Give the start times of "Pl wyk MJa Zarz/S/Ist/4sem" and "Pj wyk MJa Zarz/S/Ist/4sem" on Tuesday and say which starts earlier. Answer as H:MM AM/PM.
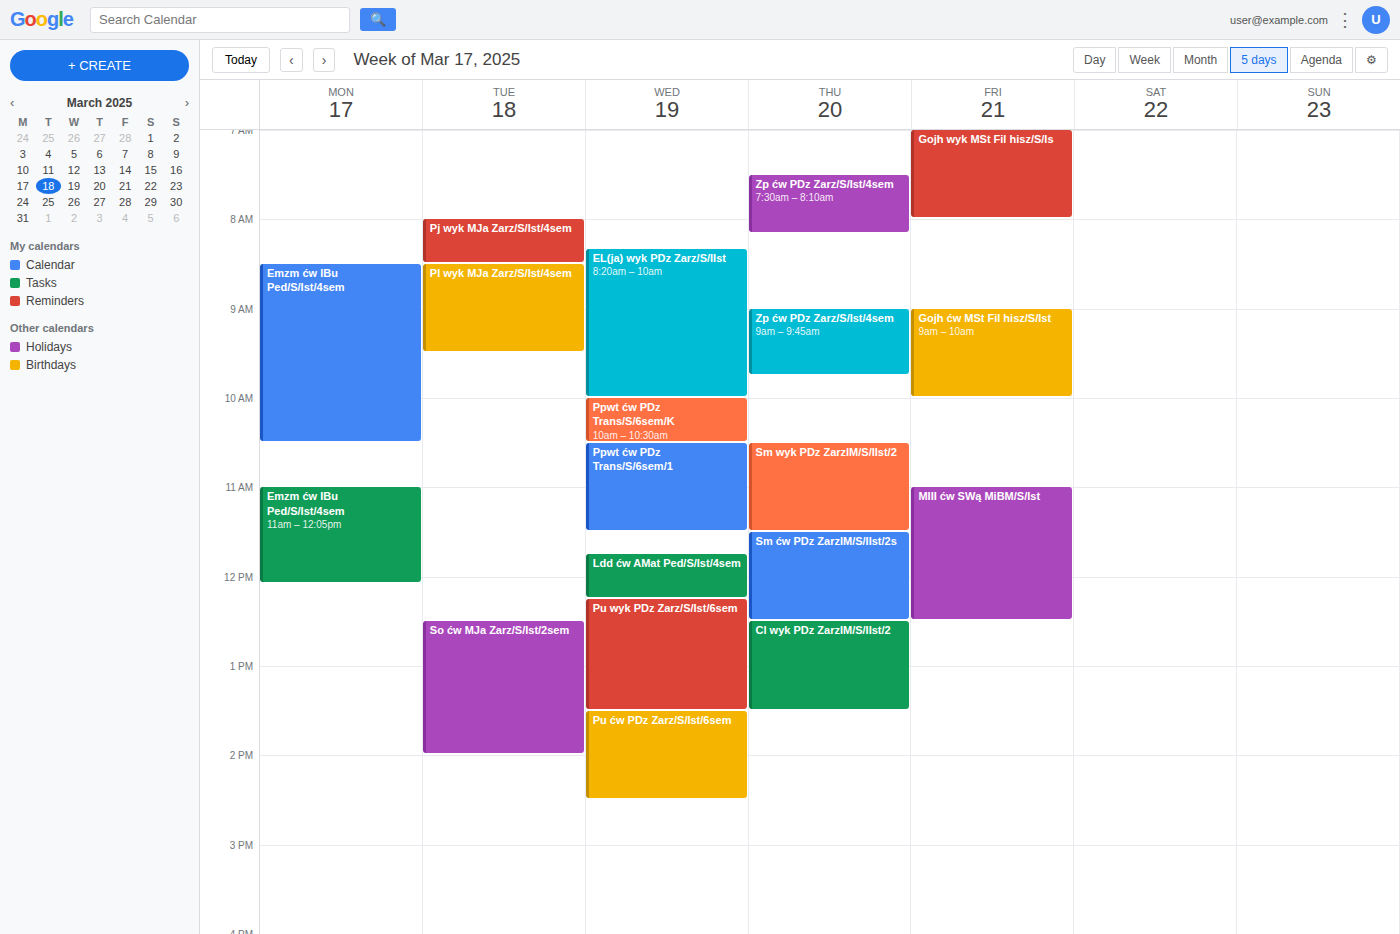
"Pj wyk MJa Zarz/S/Ist/4sem" 8:00 AM; "Pl wyk MJa Zarz/S/Ist/4sem" 8:30 AM.